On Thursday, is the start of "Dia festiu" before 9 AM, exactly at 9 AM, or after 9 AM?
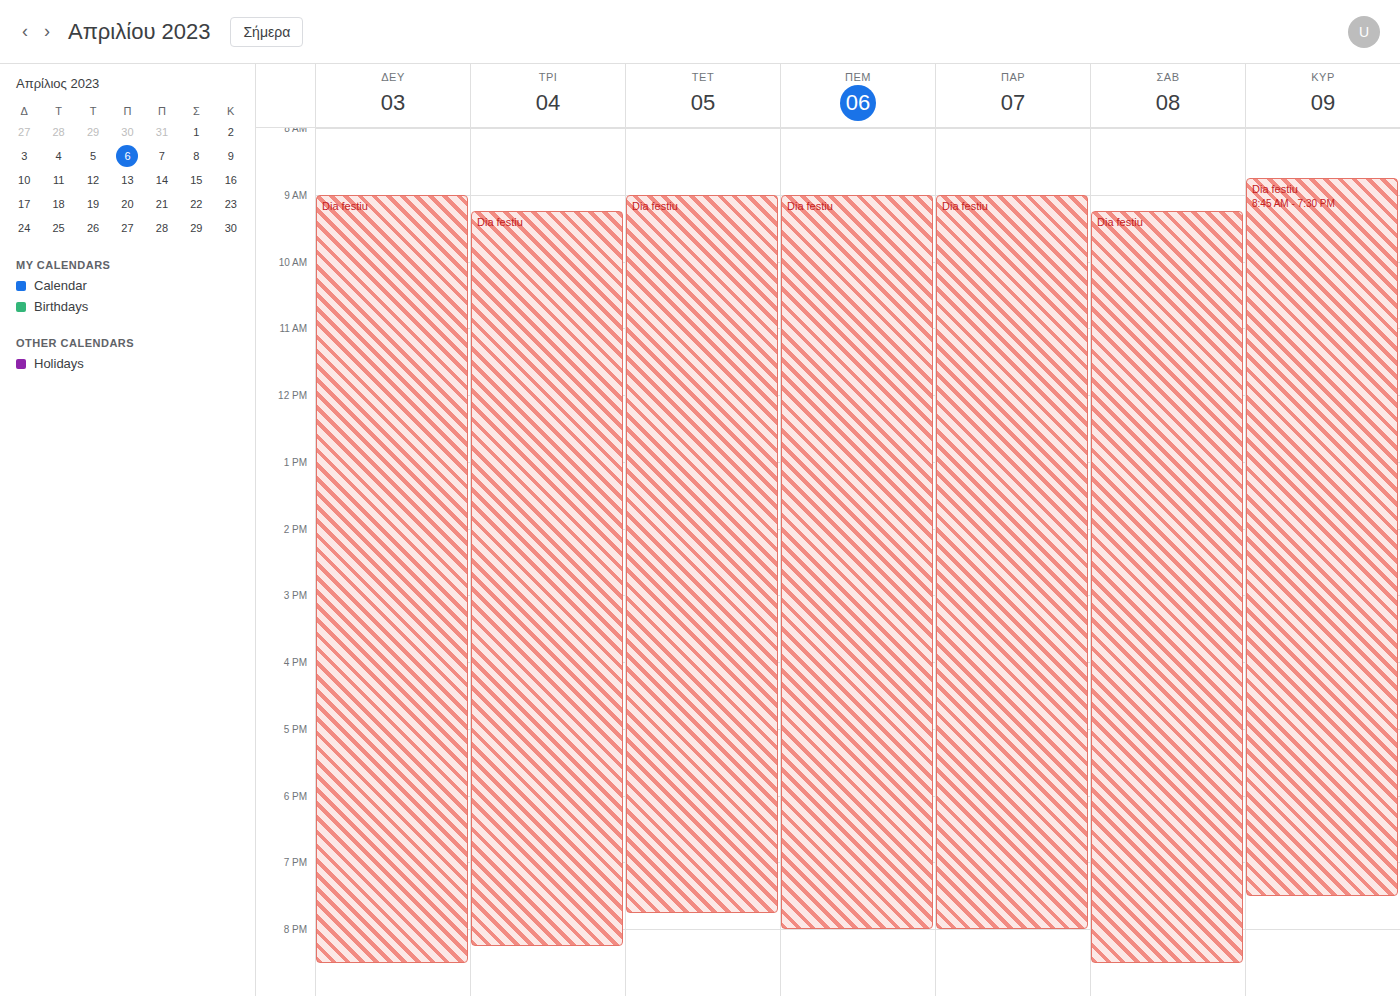
9:00 AM -- exactly at 9 AM, on the 9 AM line.